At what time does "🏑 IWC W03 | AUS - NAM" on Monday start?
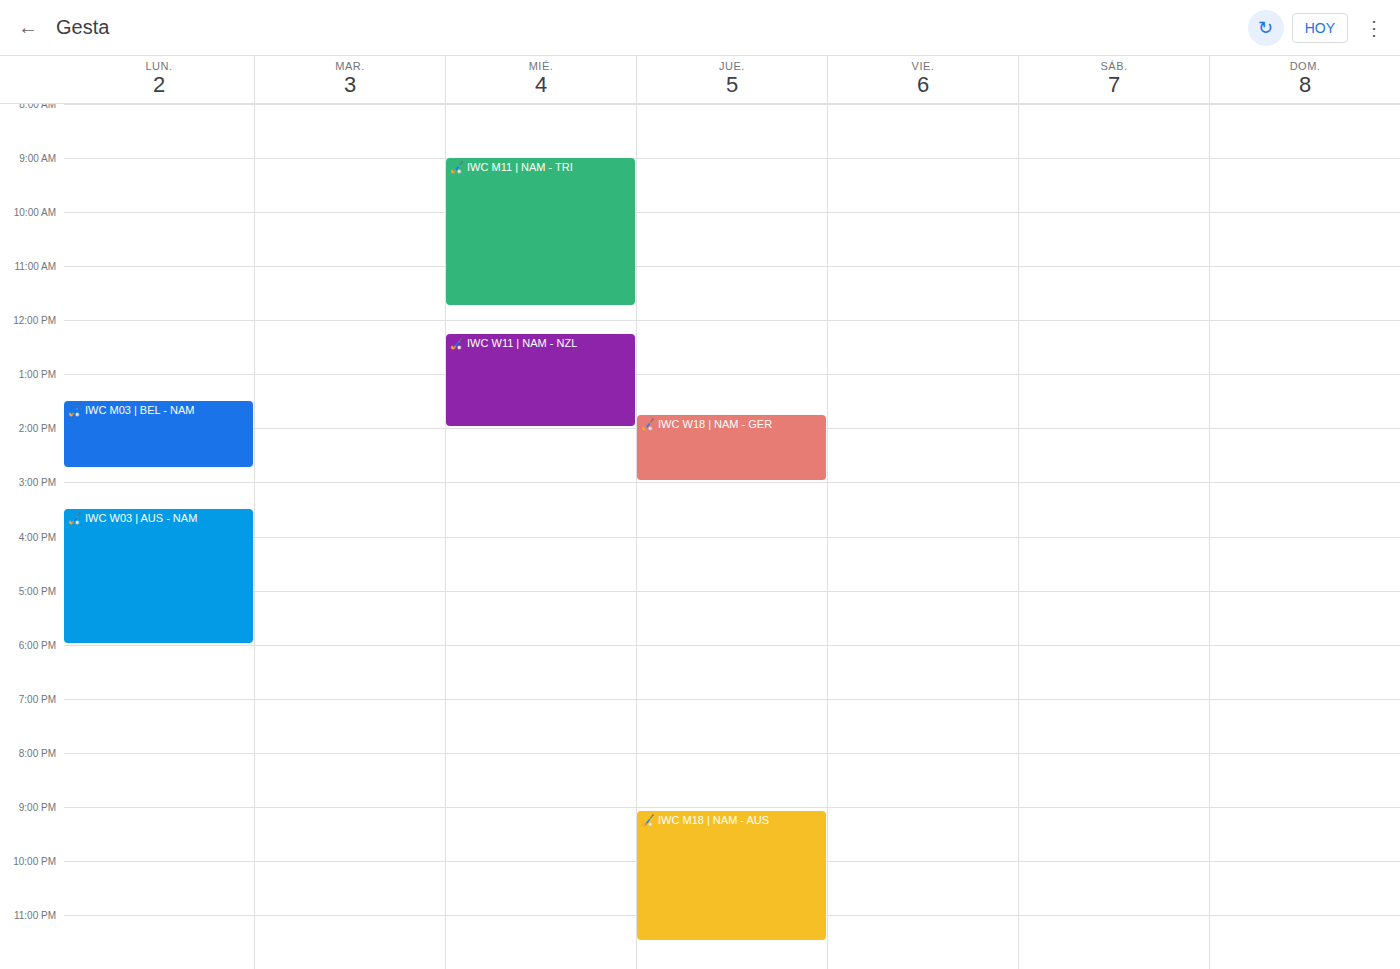
3:30 PM